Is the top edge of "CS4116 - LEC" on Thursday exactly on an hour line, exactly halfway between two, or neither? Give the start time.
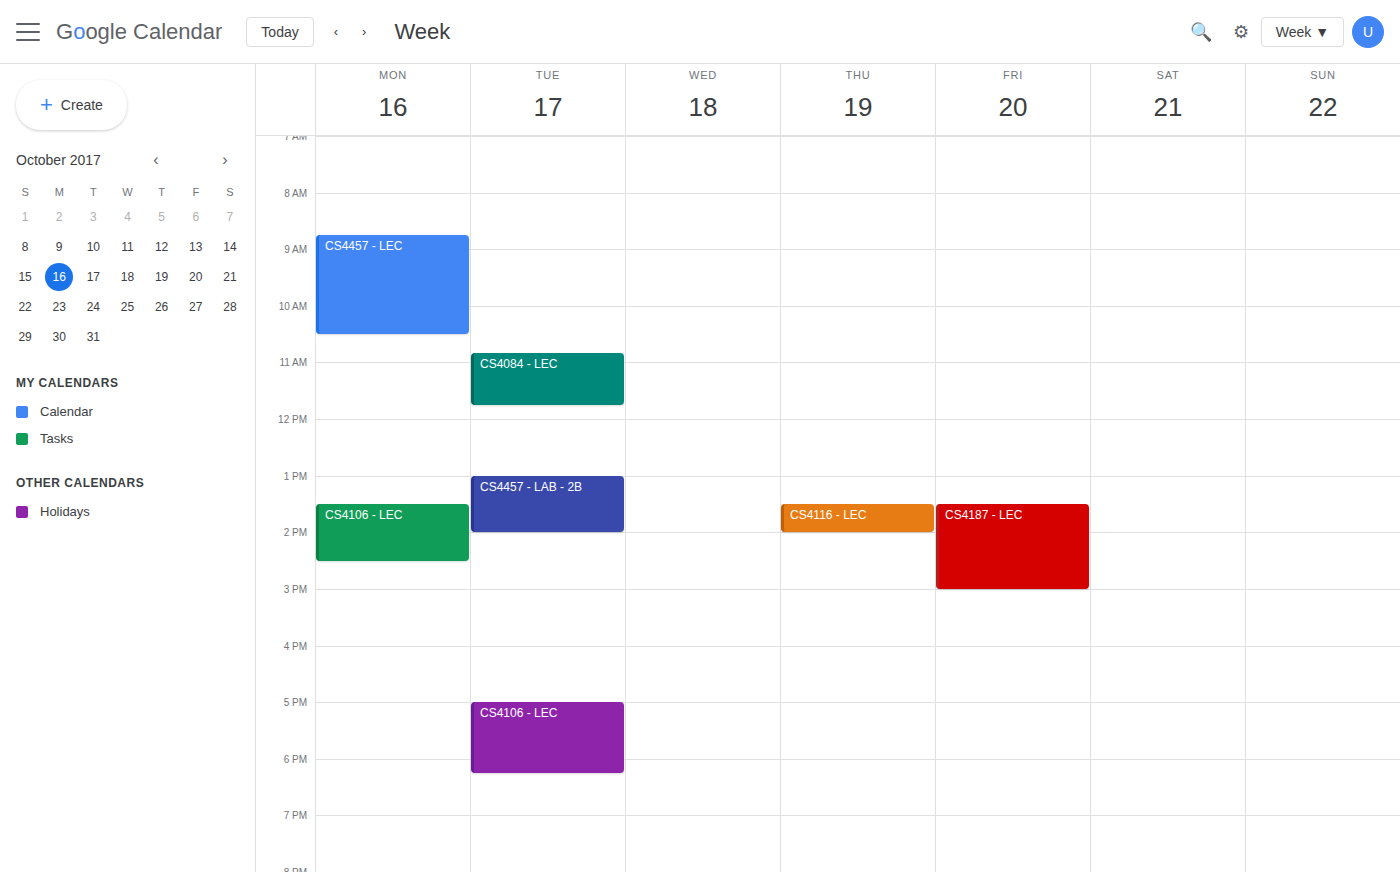
1:30 PM -- halfway between the 1 PM and 2 PM lines.